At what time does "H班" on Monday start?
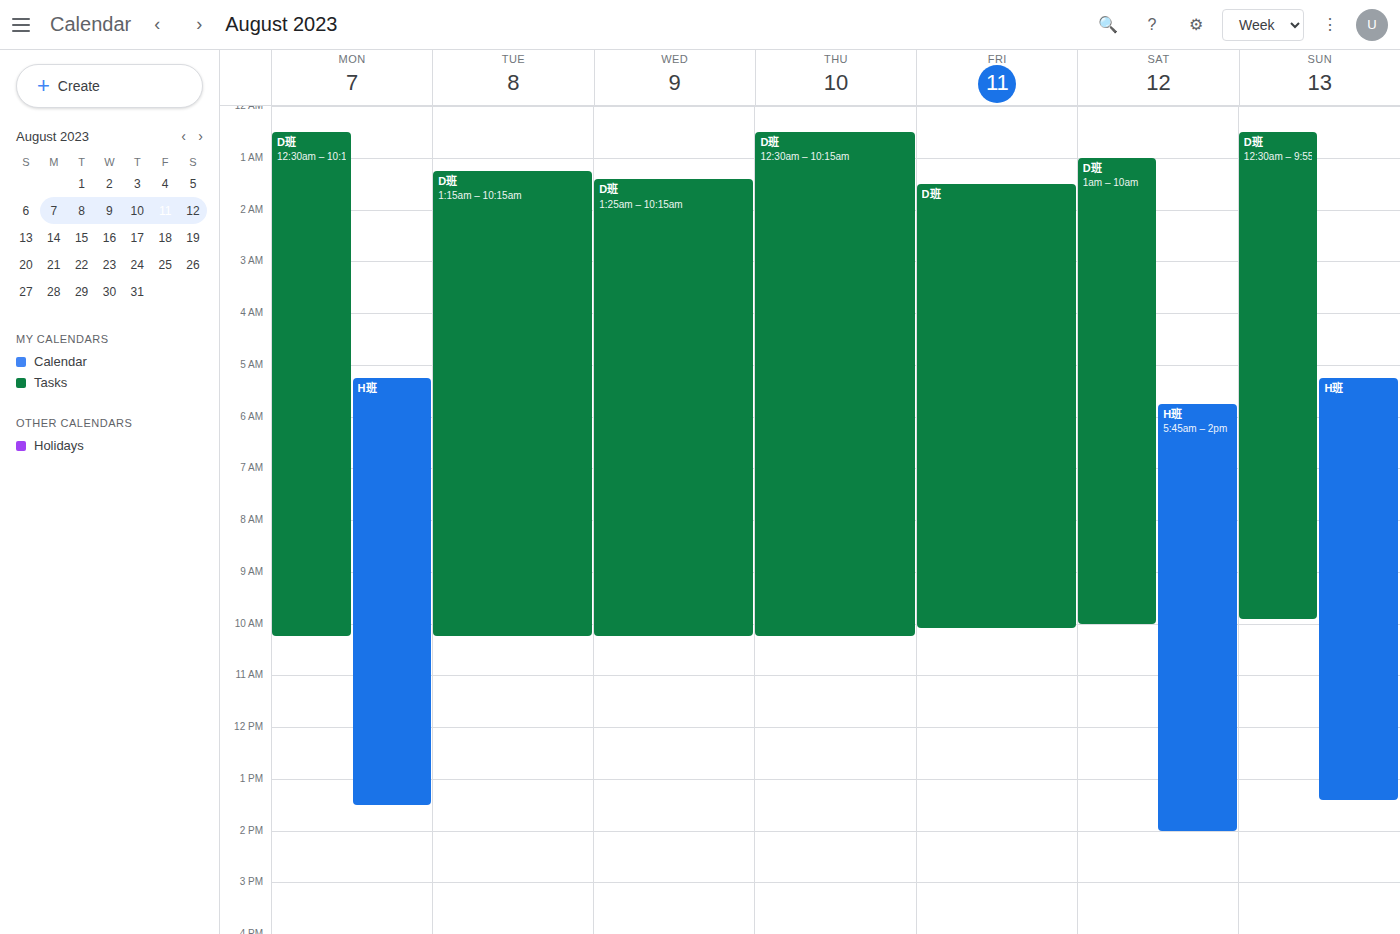
5:15 AM